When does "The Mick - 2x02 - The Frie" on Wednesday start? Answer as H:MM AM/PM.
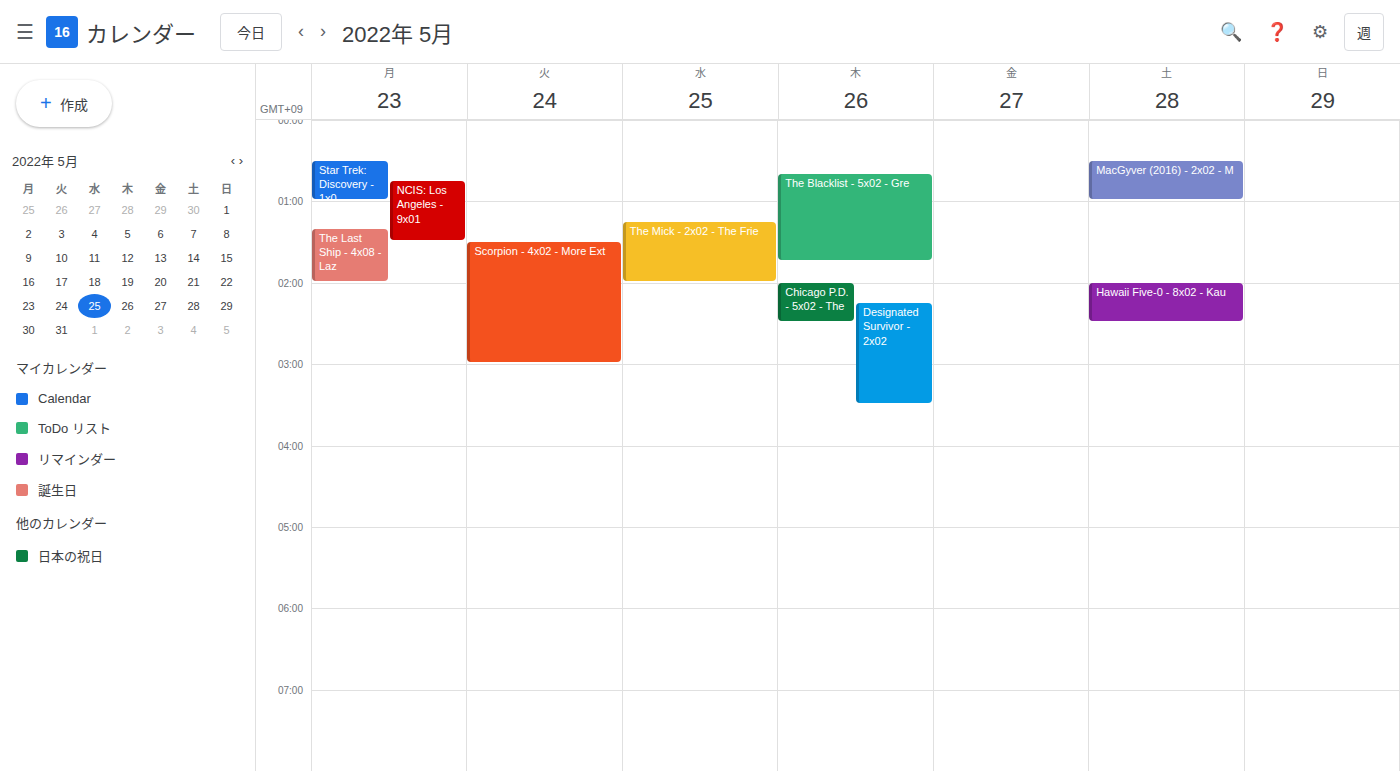
1:15 AM